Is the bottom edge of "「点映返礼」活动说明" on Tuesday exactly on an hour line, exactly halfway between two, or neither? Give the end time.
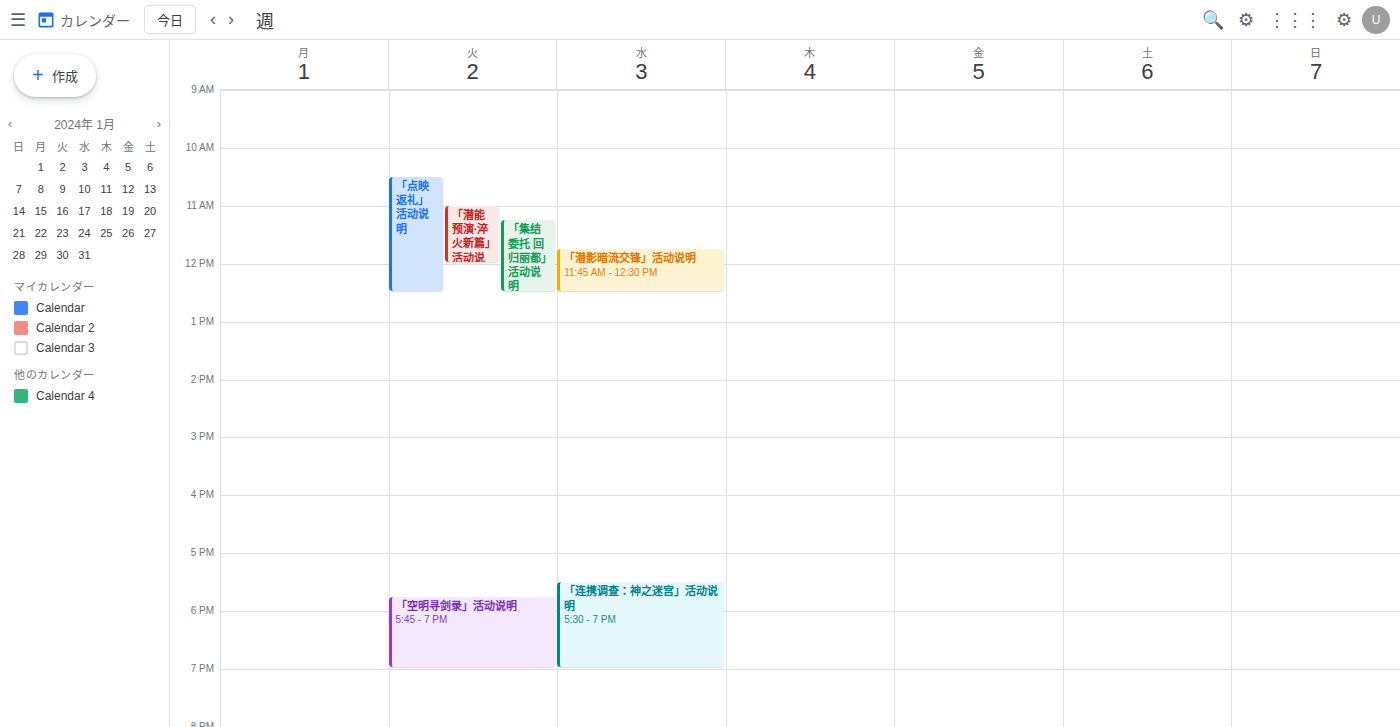
12:30 -- halfway between the 12:00 and 13:00 lines.